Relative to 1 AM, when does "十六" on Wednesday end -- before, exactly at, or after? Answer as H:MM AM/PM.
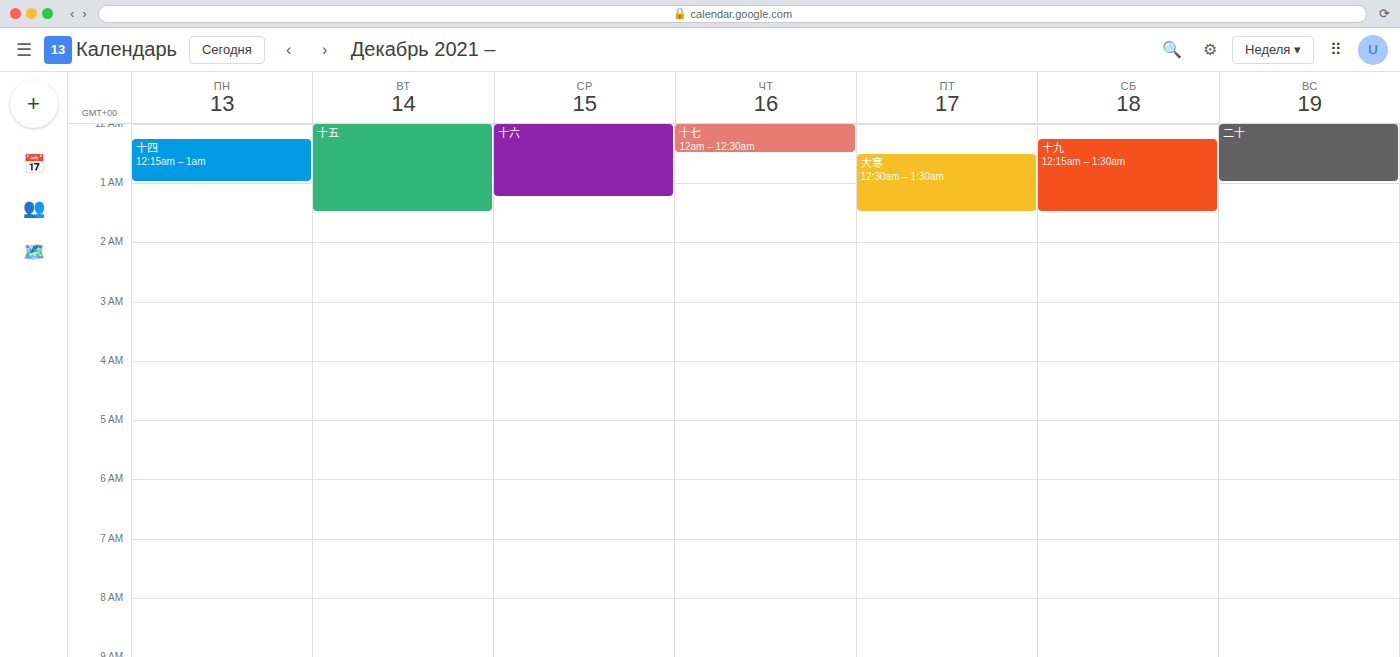
1:15 AM -- after 1 AM, 15 minutes below the 1 AM line.